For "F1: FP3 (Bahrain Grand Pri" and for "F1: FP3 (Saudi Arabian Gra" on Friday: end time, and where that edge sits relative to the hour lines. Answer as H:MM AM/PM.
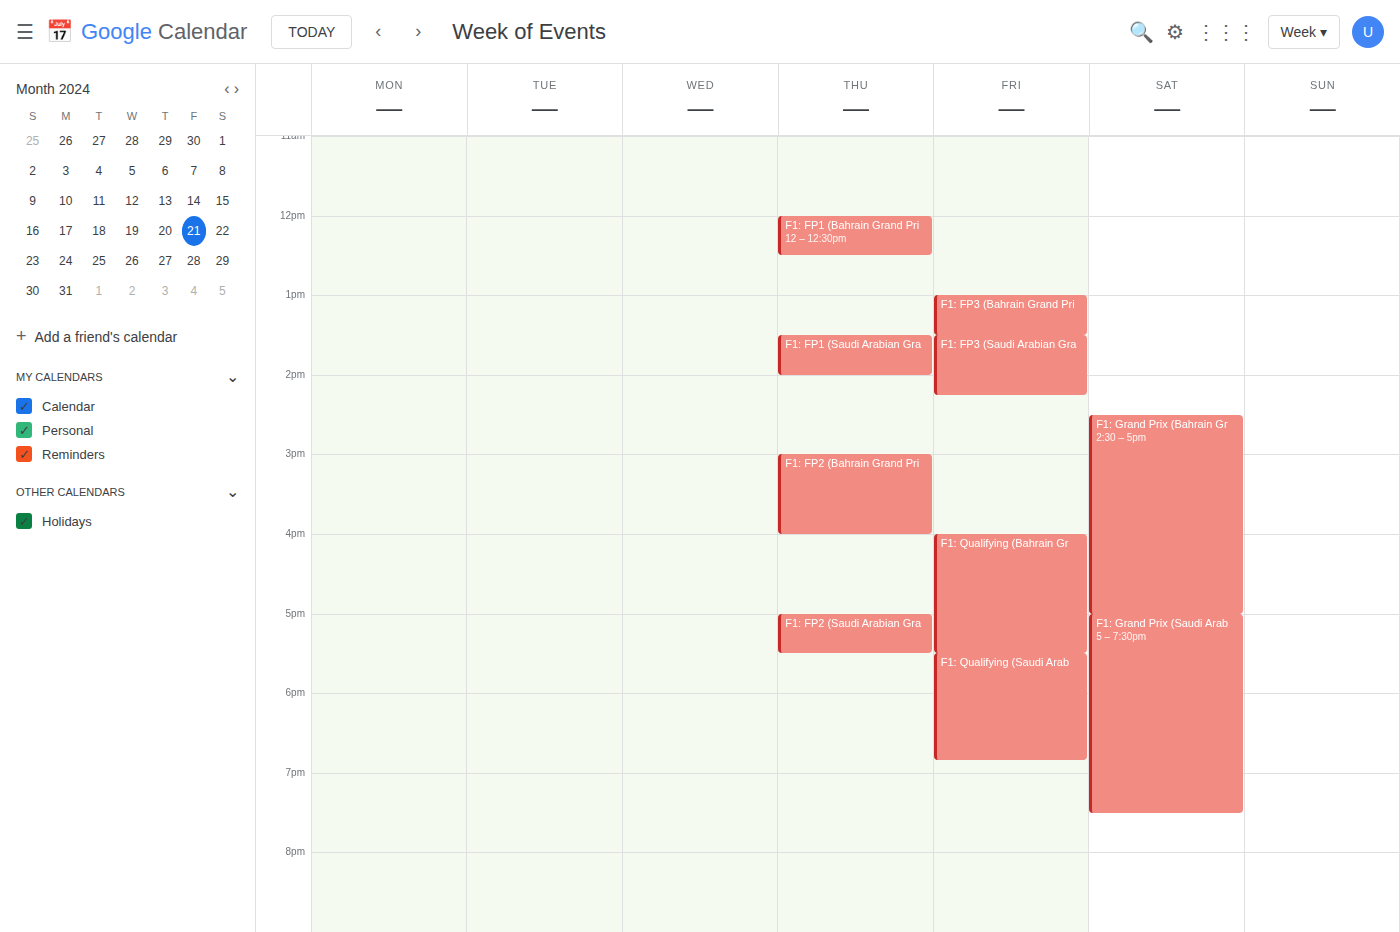
"F1: FP3 (Bahrain Grand Pri": 1:30 PM, halfway between the 1 PM and 2 PM lines. "F1: FP3 (Saudi Arabian Gra": 2:15 PM, neither: a quarter of the way from the 2 PM line to the 3 PM line.